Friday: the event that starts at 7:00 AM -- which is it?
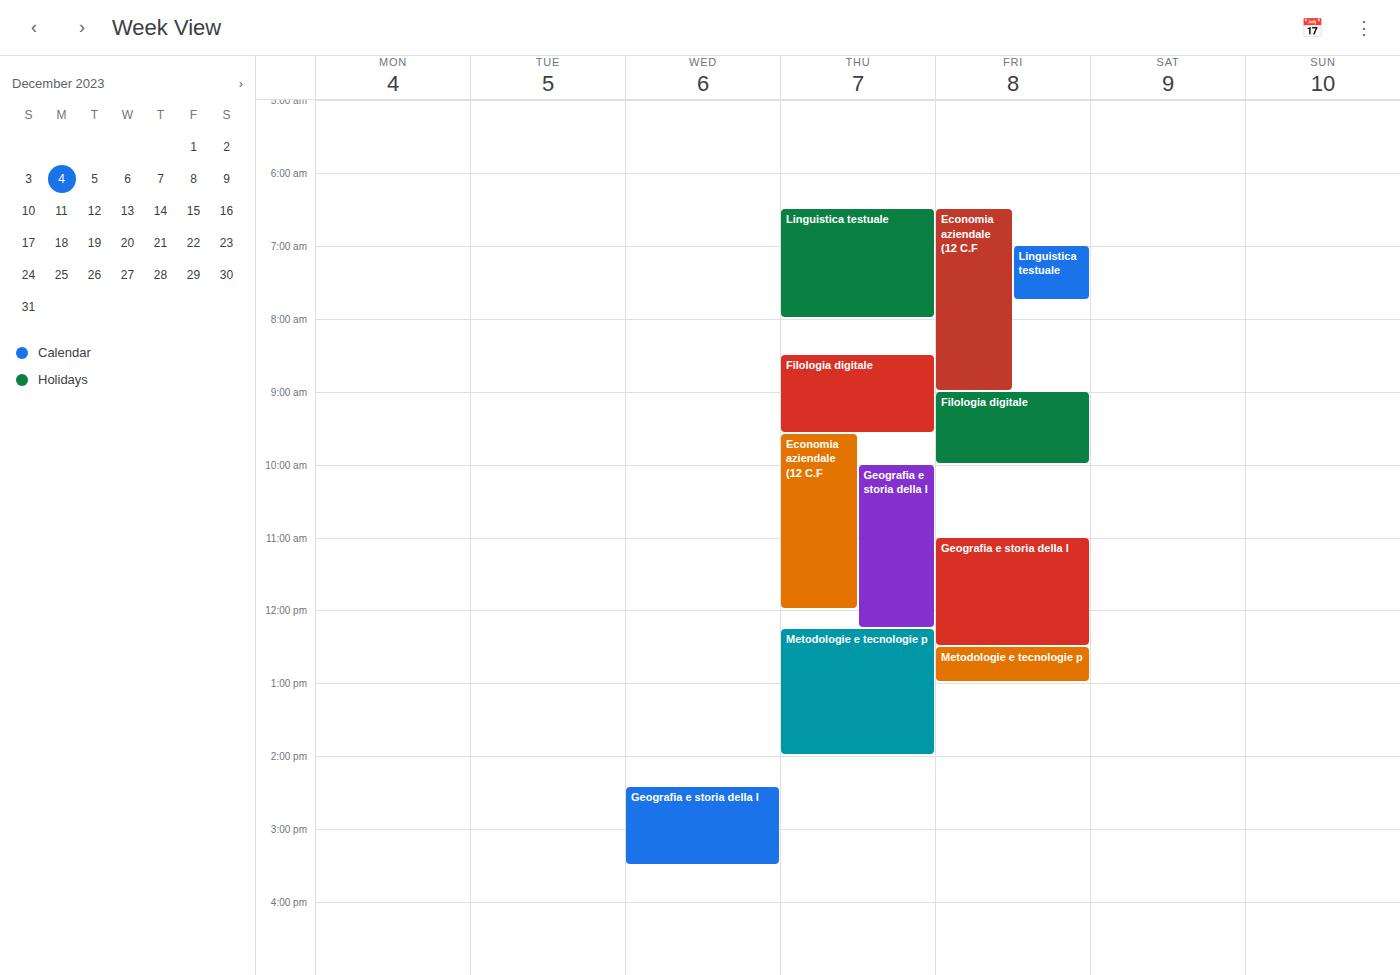
"Linguistica testuale"